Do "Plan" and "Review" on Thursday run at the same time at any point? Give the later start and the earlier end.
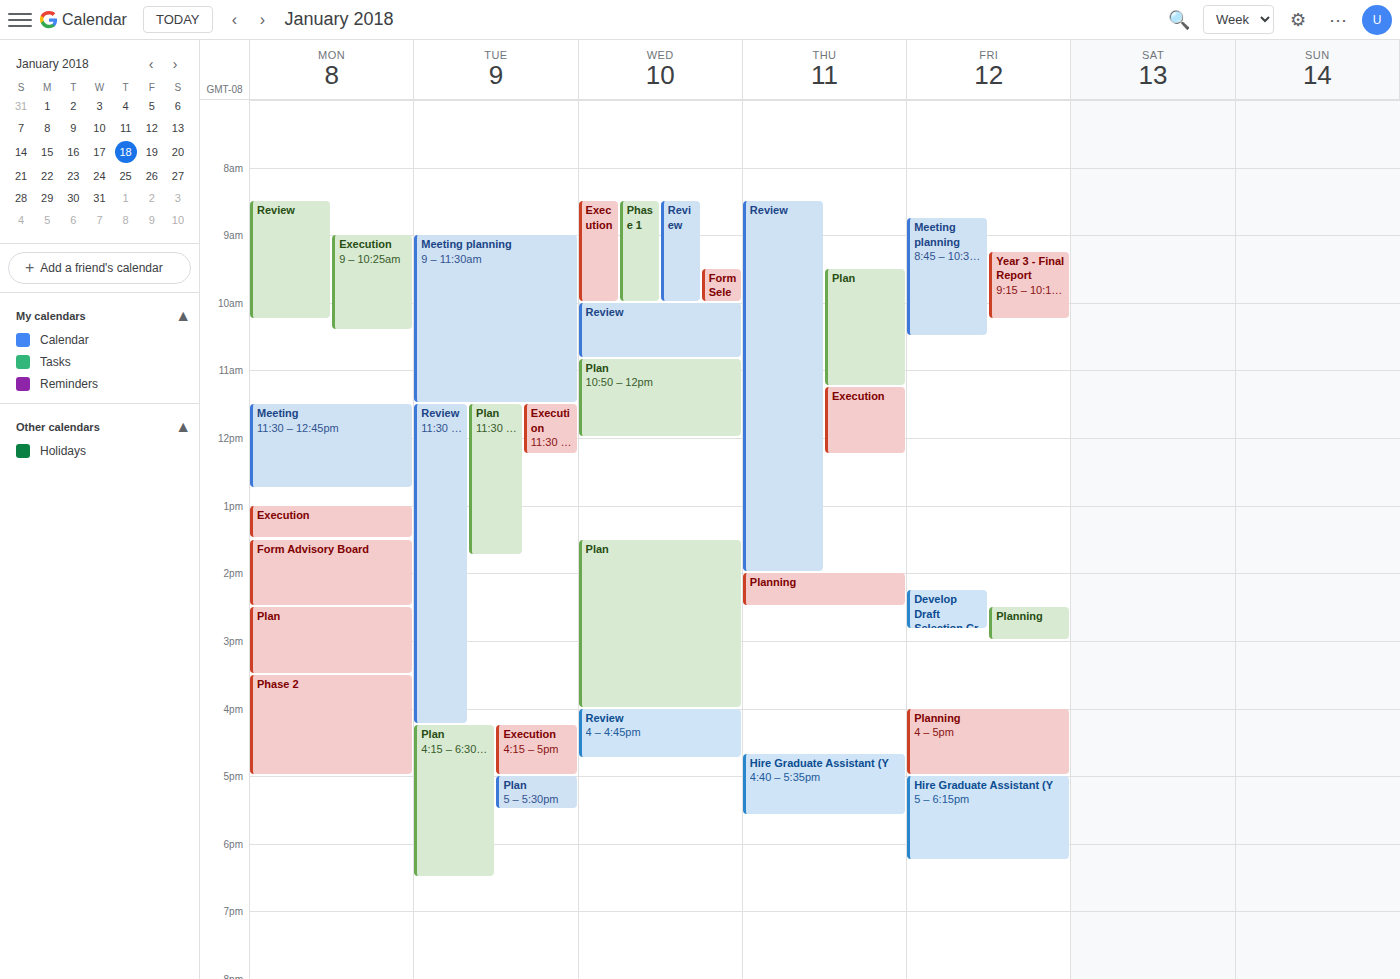
"Plan" runs 9:30 AM to 11:15 AM, inside "Review" -- they overlap.